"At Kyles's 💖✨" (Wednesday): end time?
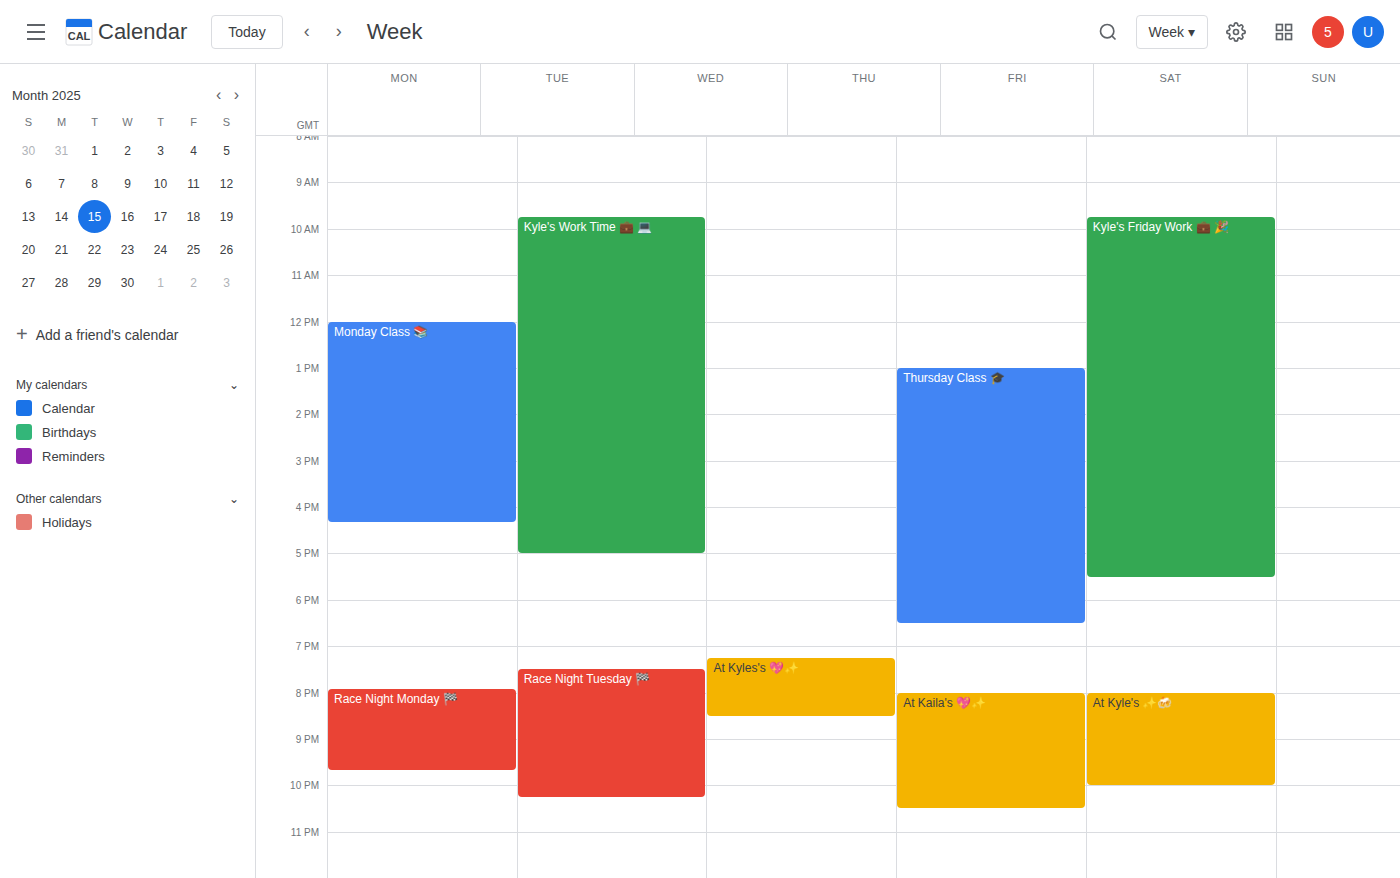
8:30 PM